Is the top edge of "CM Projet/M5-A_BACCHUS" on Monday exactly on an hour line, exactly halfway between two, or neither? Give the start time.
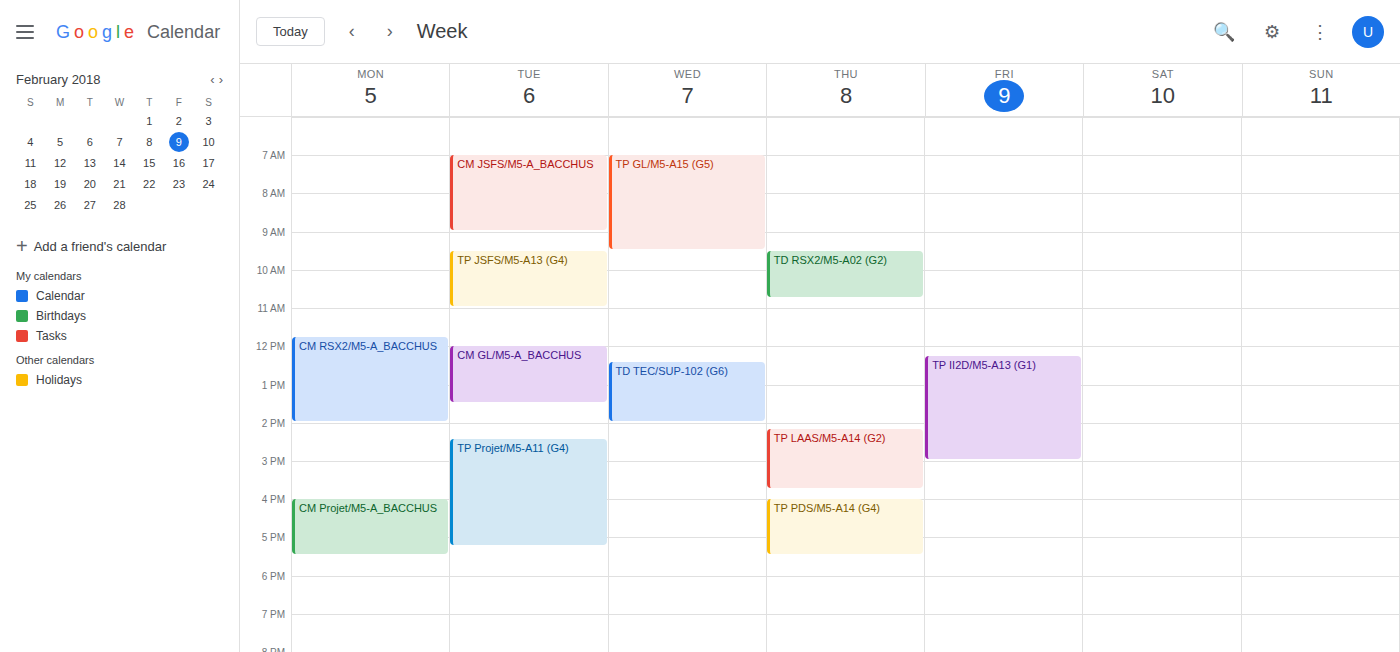
16:00 -- exactly on the 16:00 line.